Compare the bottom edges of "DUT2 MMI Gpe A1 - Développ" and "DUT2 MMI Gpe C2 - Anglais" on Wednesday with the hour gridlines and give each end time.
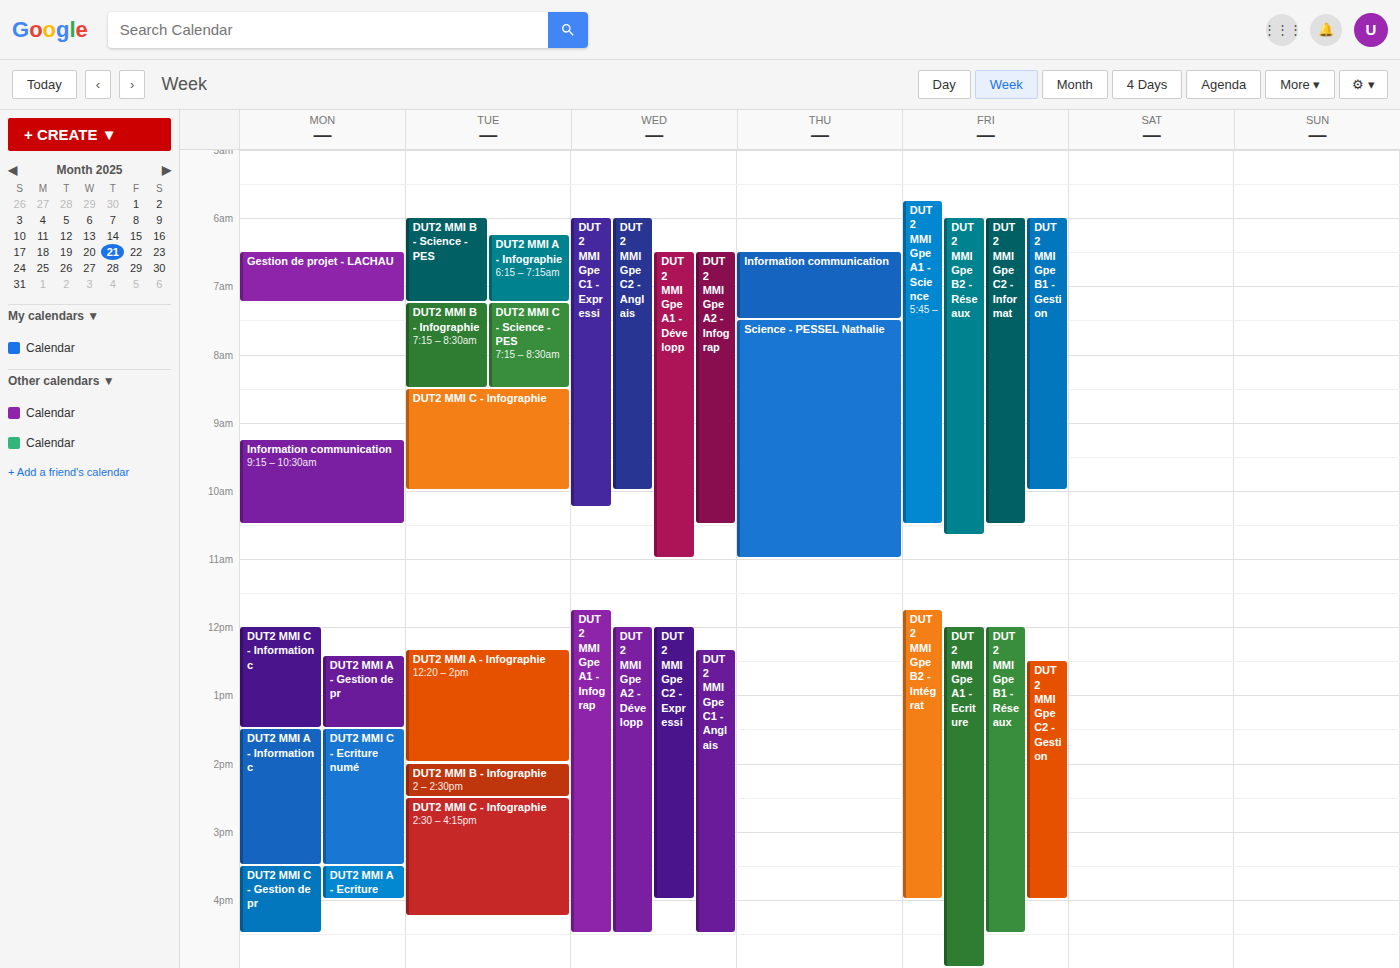
"DUT2 MMI Gpe A1 - Développ": 11:00 AM, exactly on the 11 AM line. "DUT2 MMI Gpe C2 - Anglais": 10:00 AM, exactly on the 10 AM line.